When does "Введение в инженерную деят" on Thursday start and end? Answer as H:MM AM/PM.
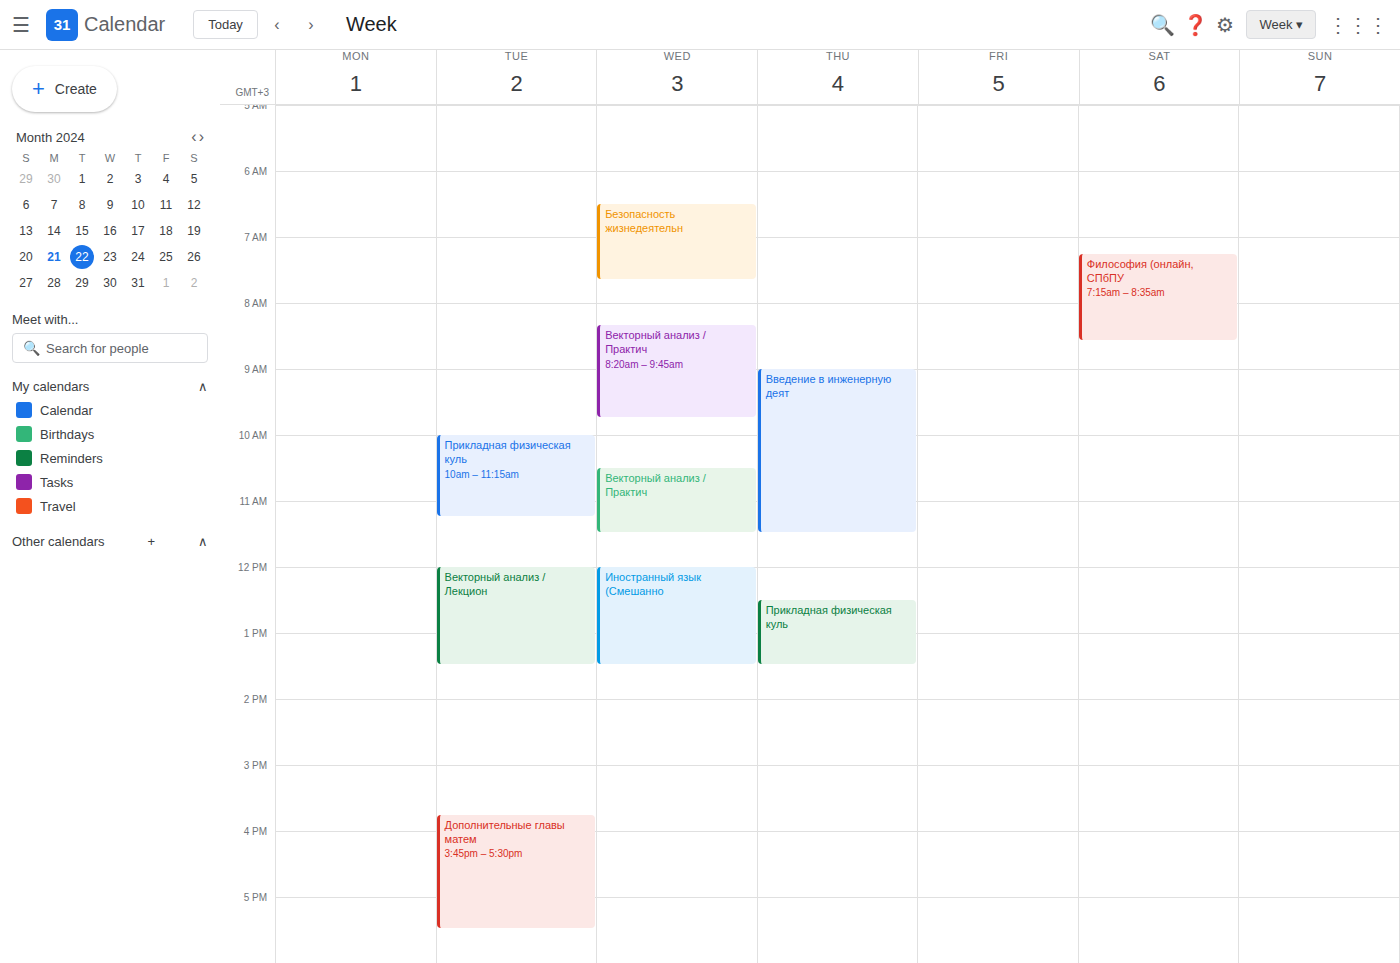
9:00 AM to 11:30 AM